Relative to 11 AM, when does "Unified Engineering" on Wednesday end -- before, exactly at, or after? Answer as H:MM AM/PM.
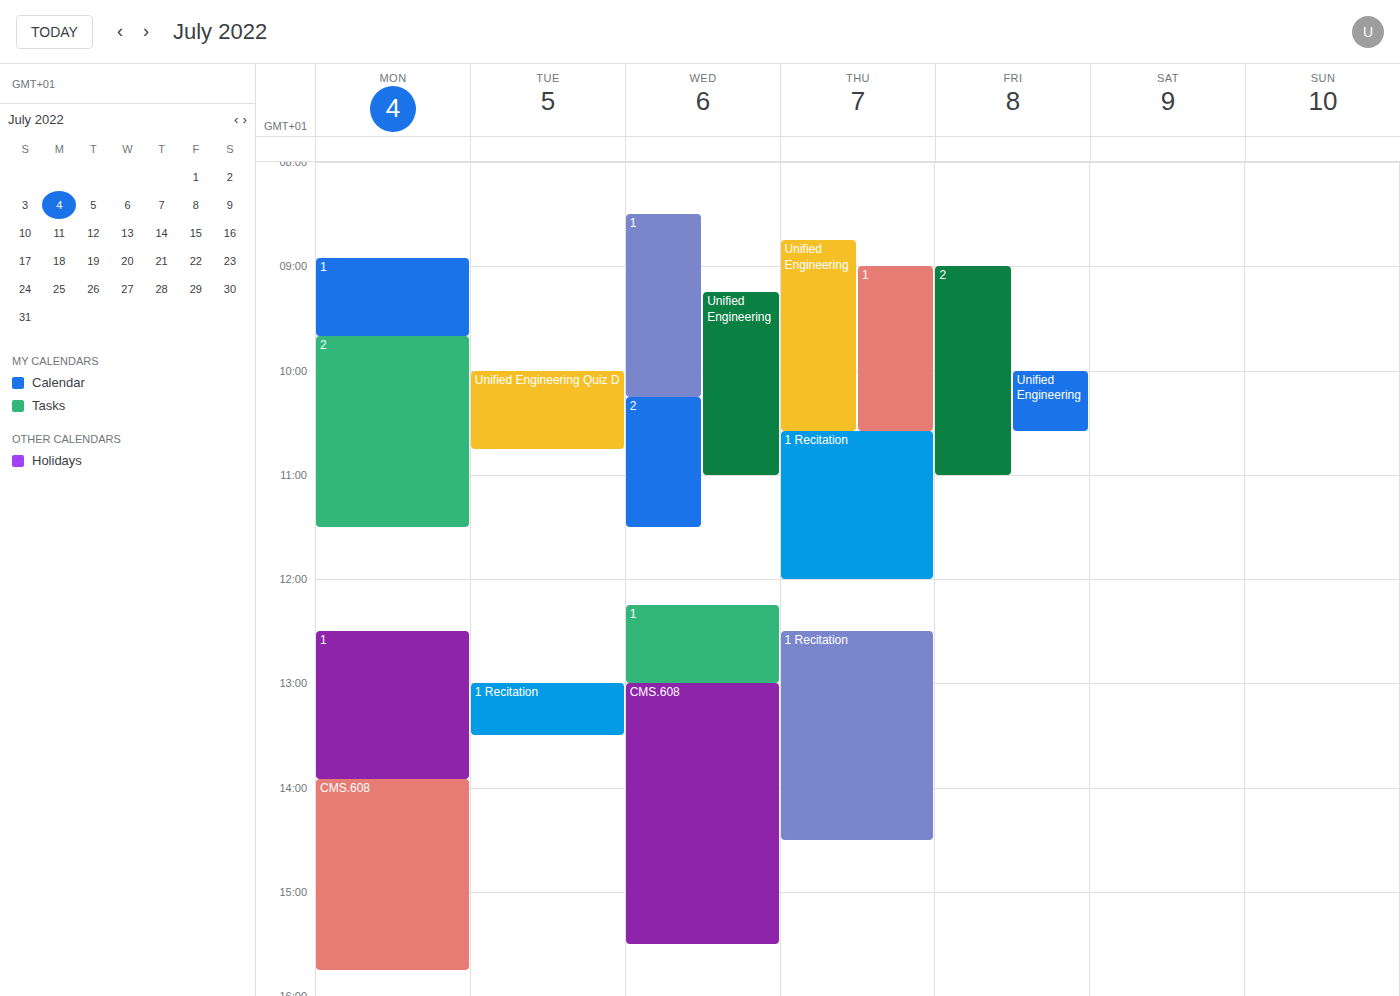
11:00 AM -- exactly at 11 AM, on the 11 AM line.